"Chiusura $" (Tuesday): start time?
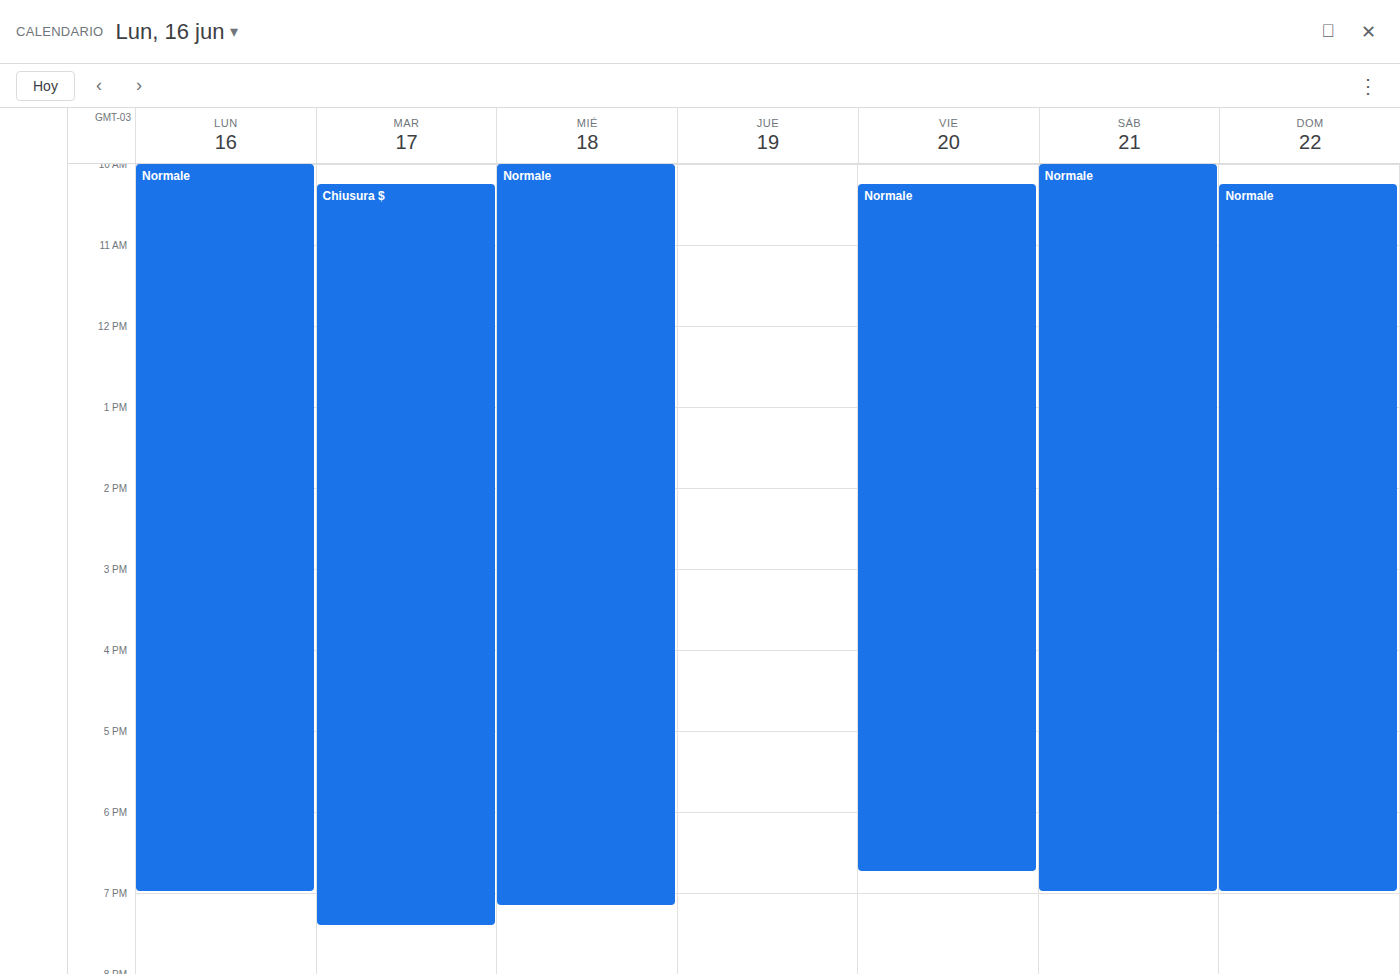
10:15 AM